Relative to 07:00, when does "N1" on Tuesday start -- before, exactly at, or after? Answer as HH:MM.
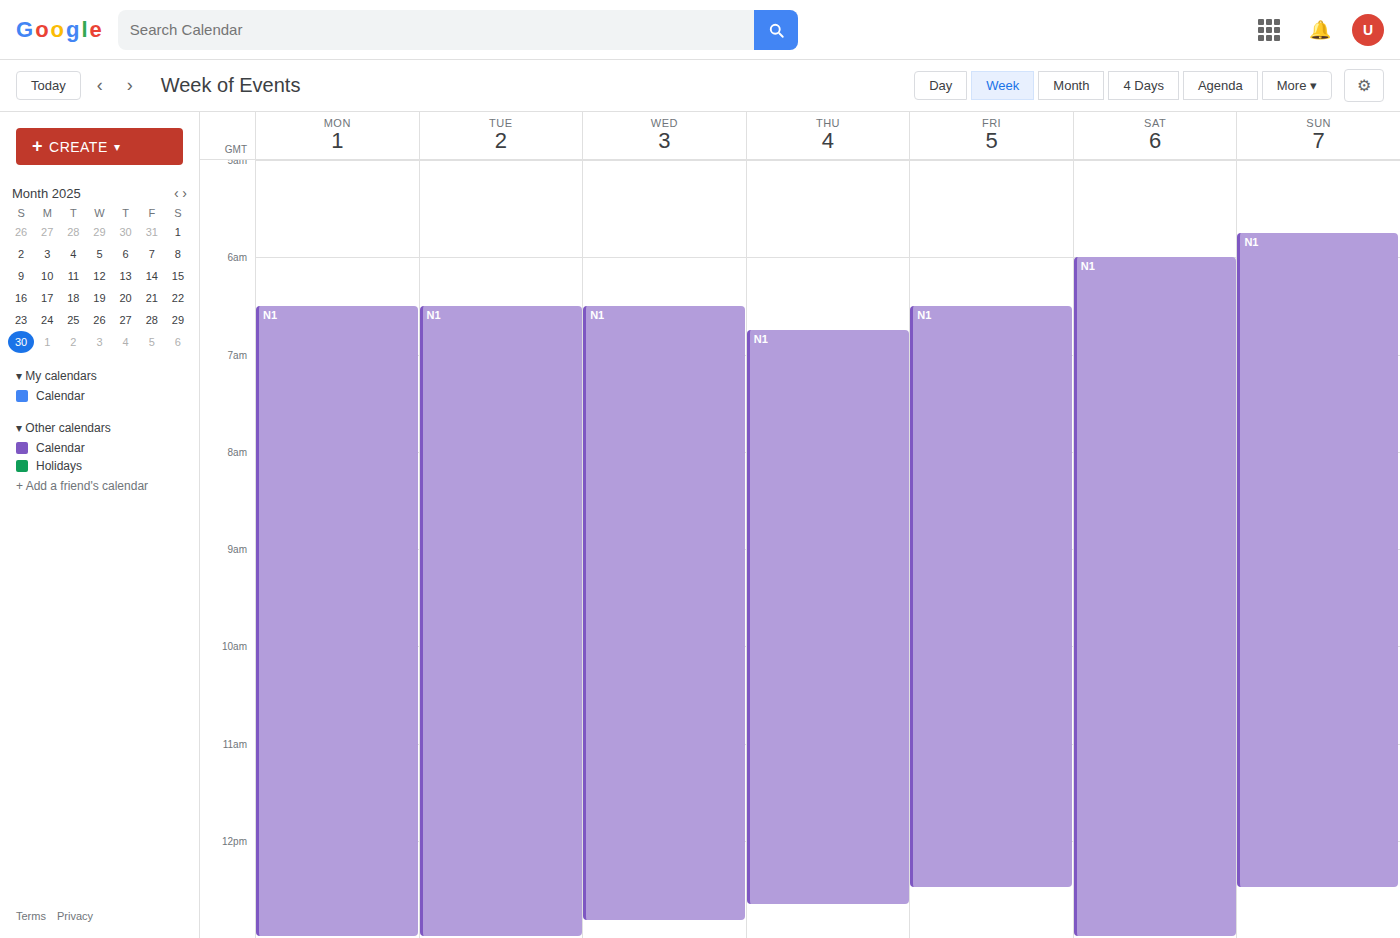
06:30 -- before 07:00, 30 minutes above the 07:00 line.